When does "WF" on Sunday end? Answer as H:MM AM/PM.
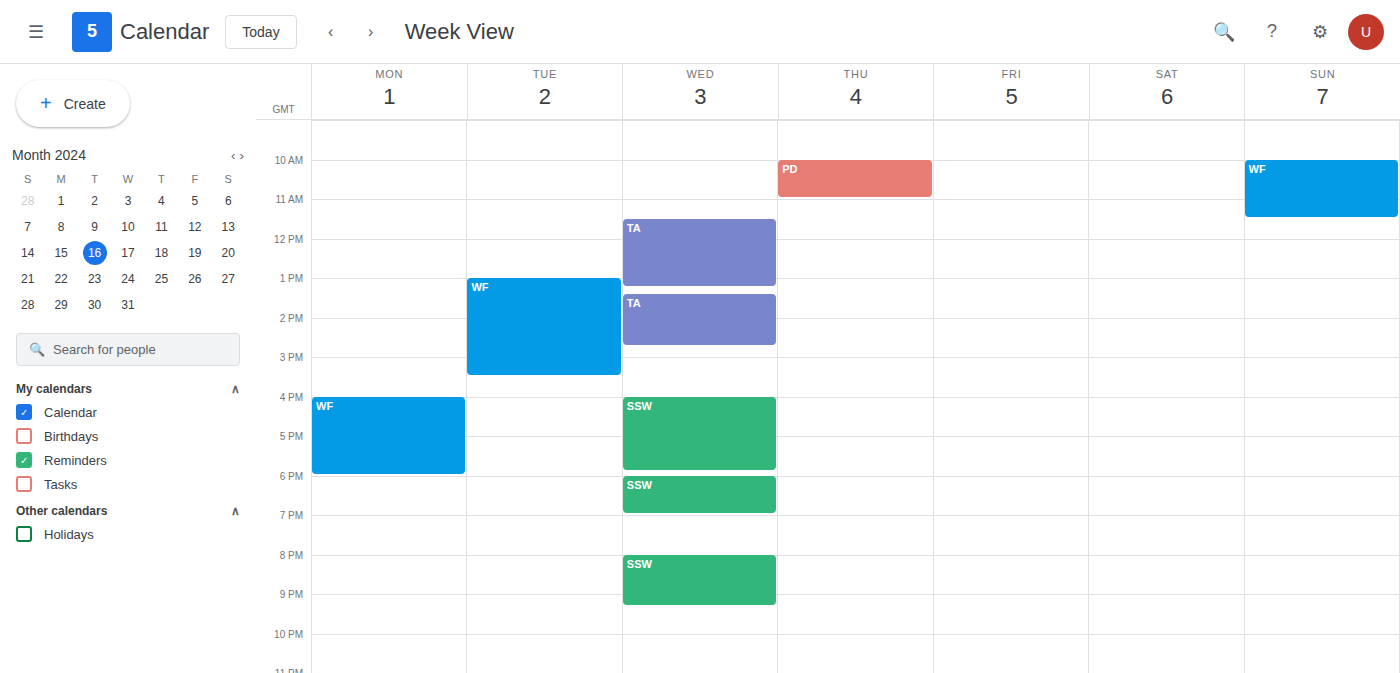
11:30 AM